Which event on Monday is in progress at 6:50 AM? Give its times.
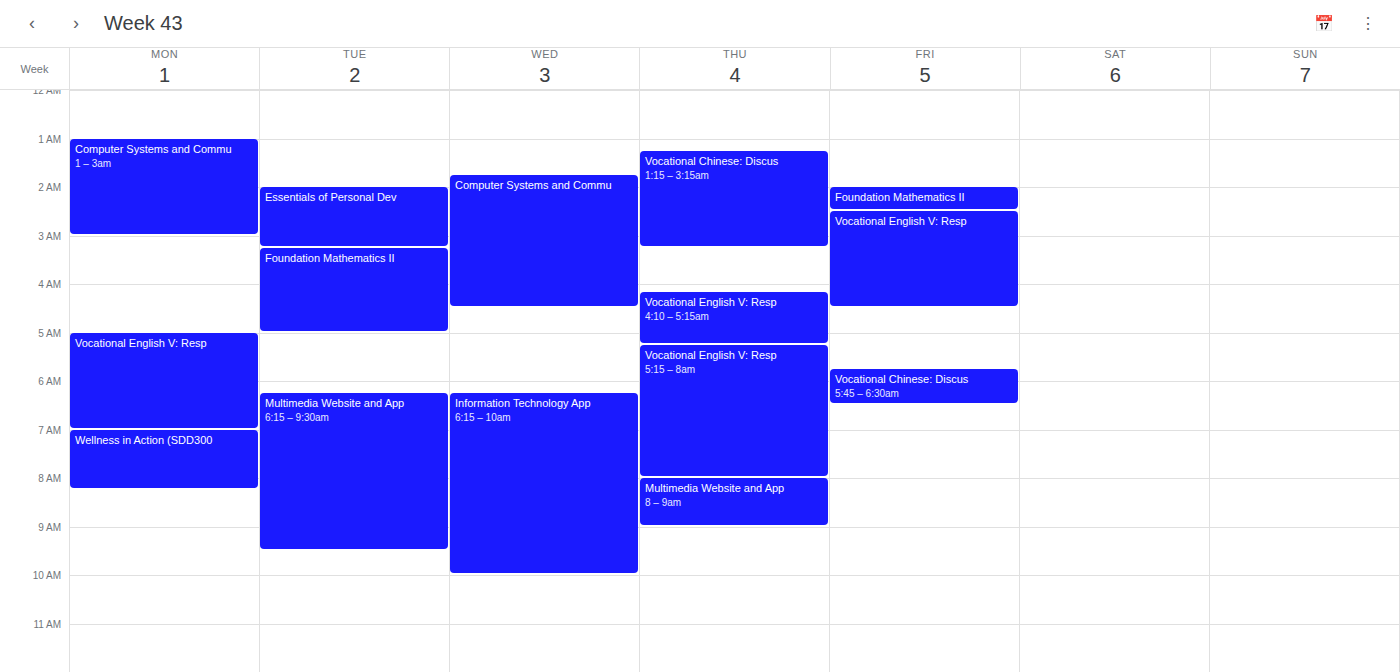
"Vocational English V: Resp", 5:00 AM to 7:00 AM